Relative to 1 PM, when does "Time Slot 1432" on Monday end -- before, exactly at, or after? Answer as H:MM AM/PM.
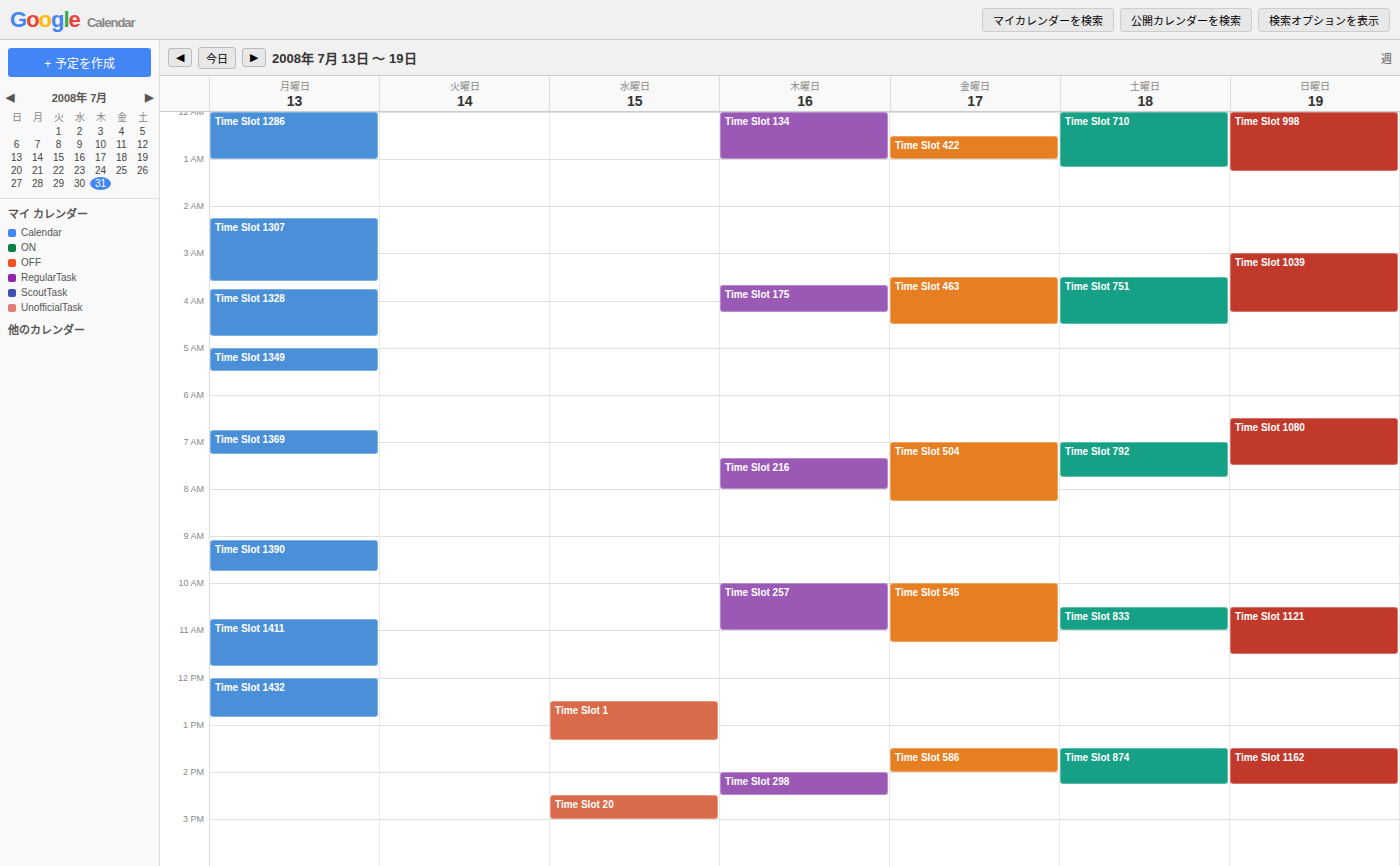
12:50 PM -- before 1 PM, 10 minutes above the 1 PM line.